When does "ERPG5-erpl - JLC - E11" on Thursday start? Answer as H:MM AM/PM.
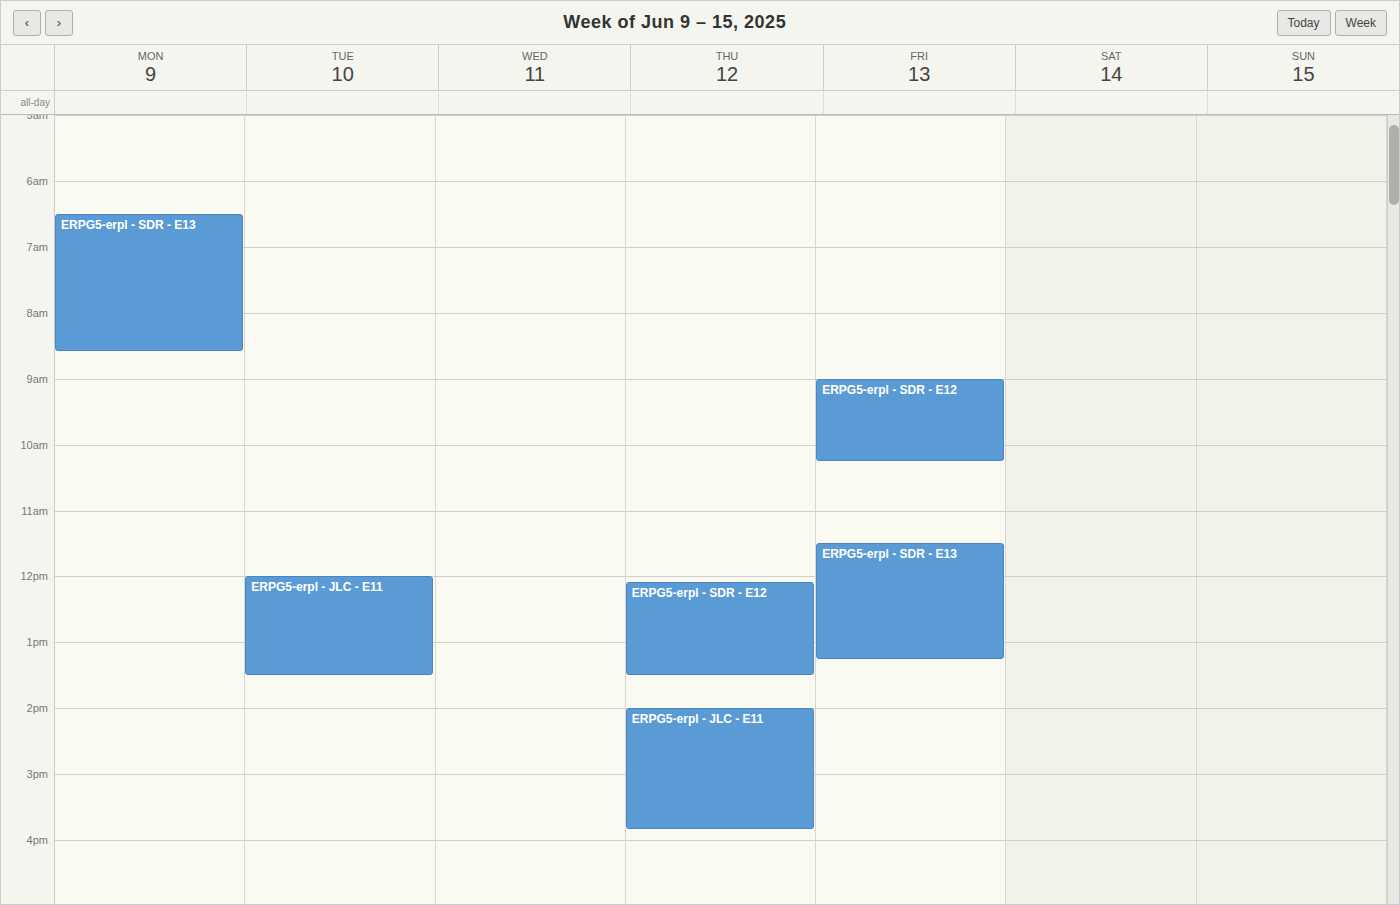
2:00 PM